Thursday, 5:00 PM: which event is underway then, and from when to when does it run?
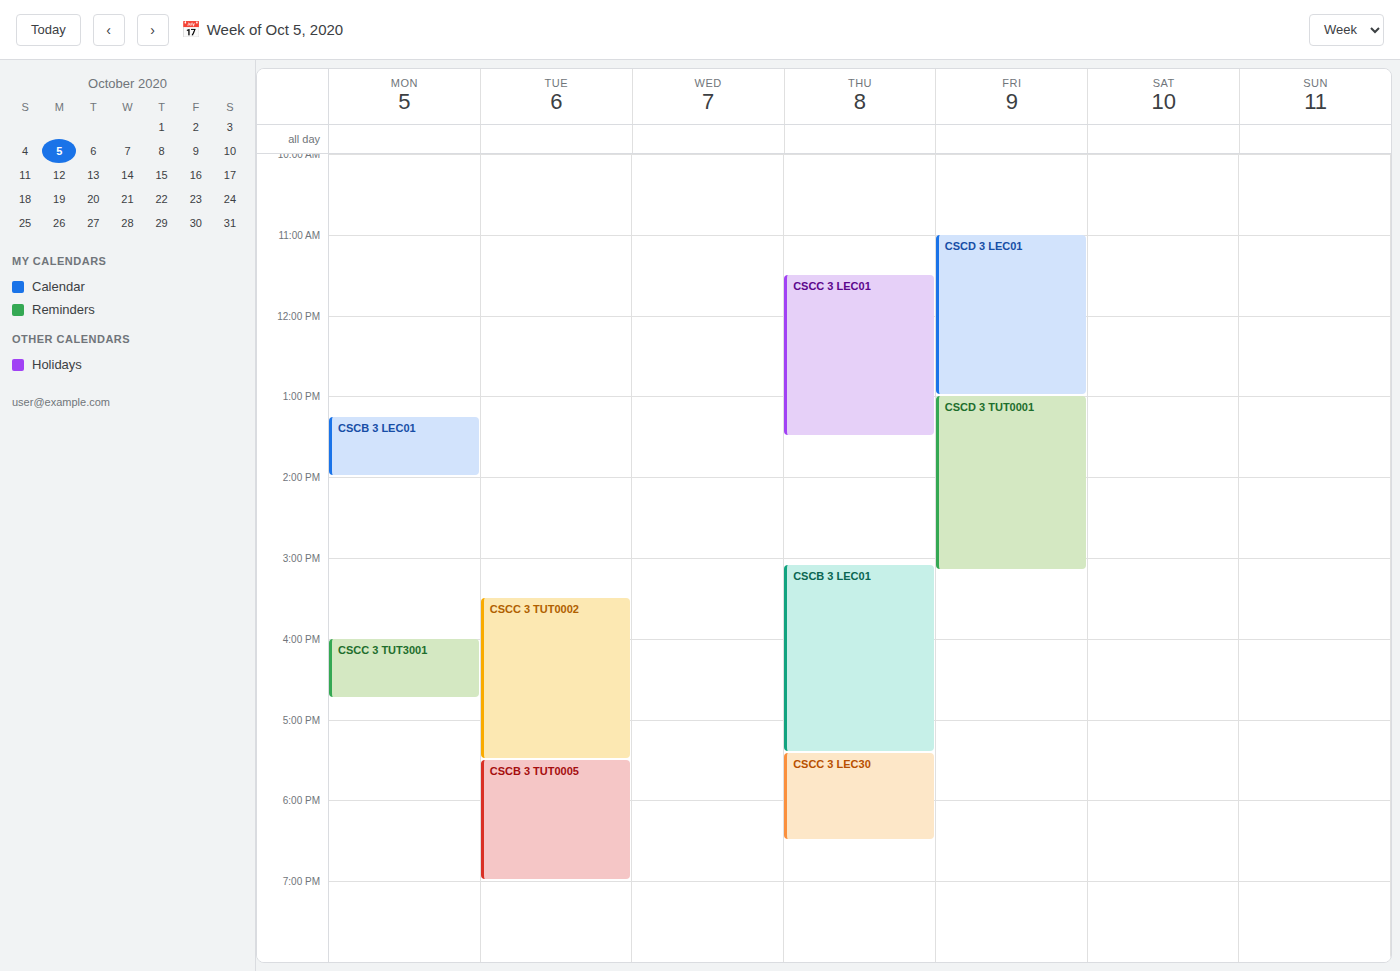
"CSCB 3 LEC01", 3:05 PM to 5:25 PM